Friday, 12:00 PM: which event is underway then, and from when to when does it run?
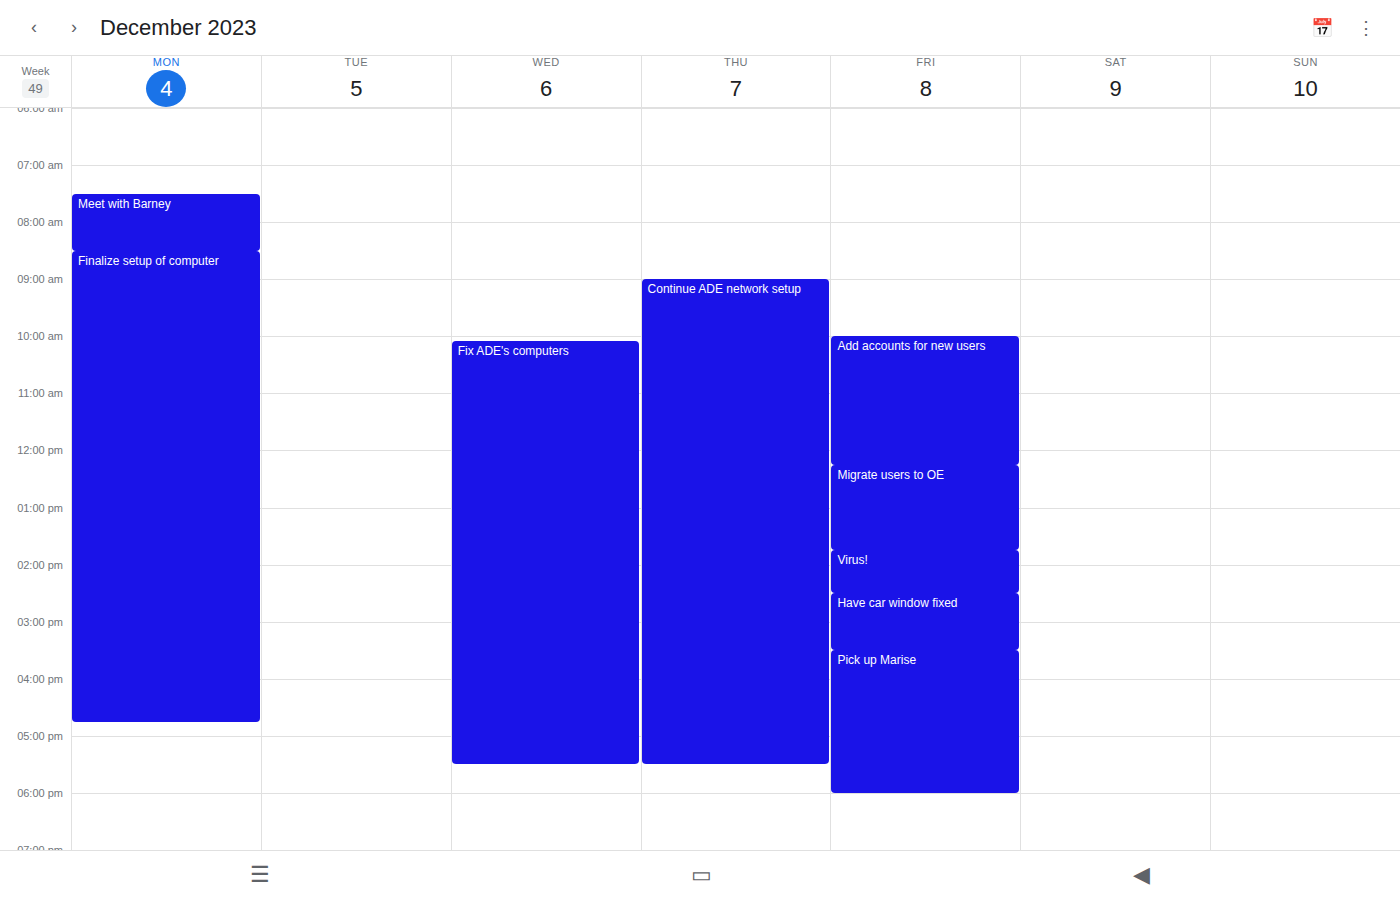
"Add accounts for new users", 10:00 AM to 12:15 PM